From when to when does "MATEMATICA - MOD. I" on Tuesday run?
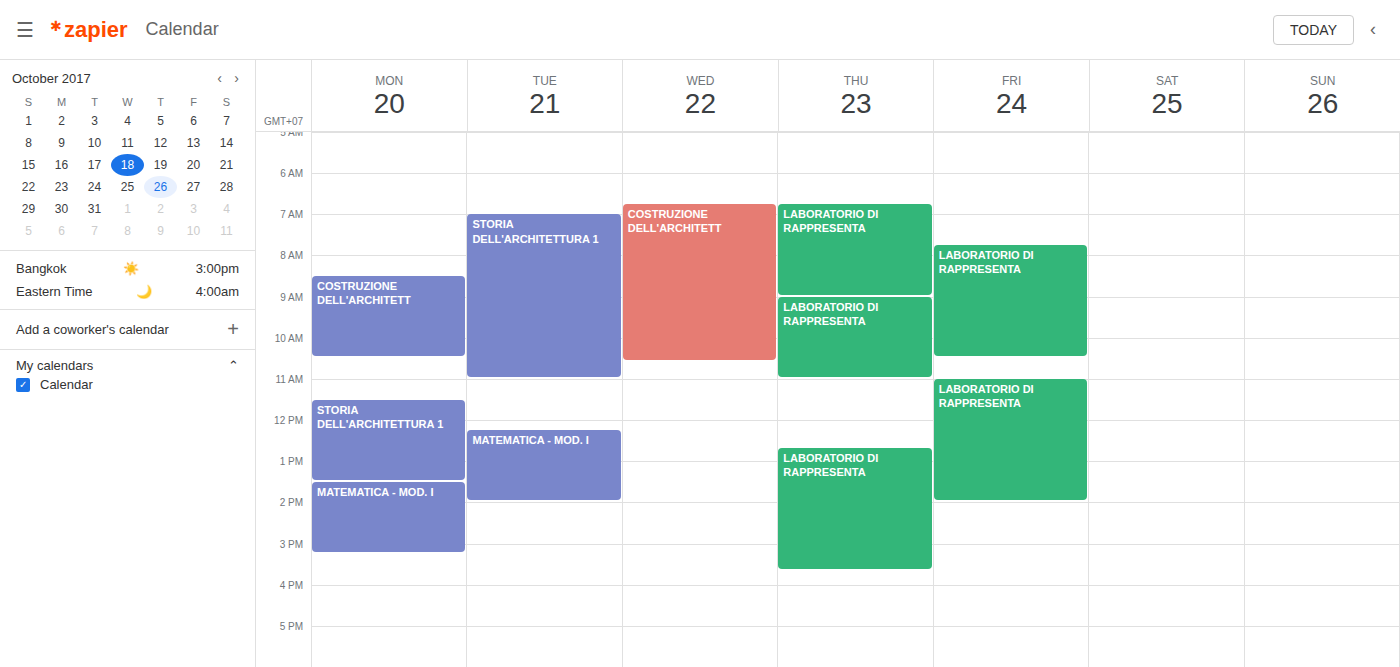
12:15 to 14:00